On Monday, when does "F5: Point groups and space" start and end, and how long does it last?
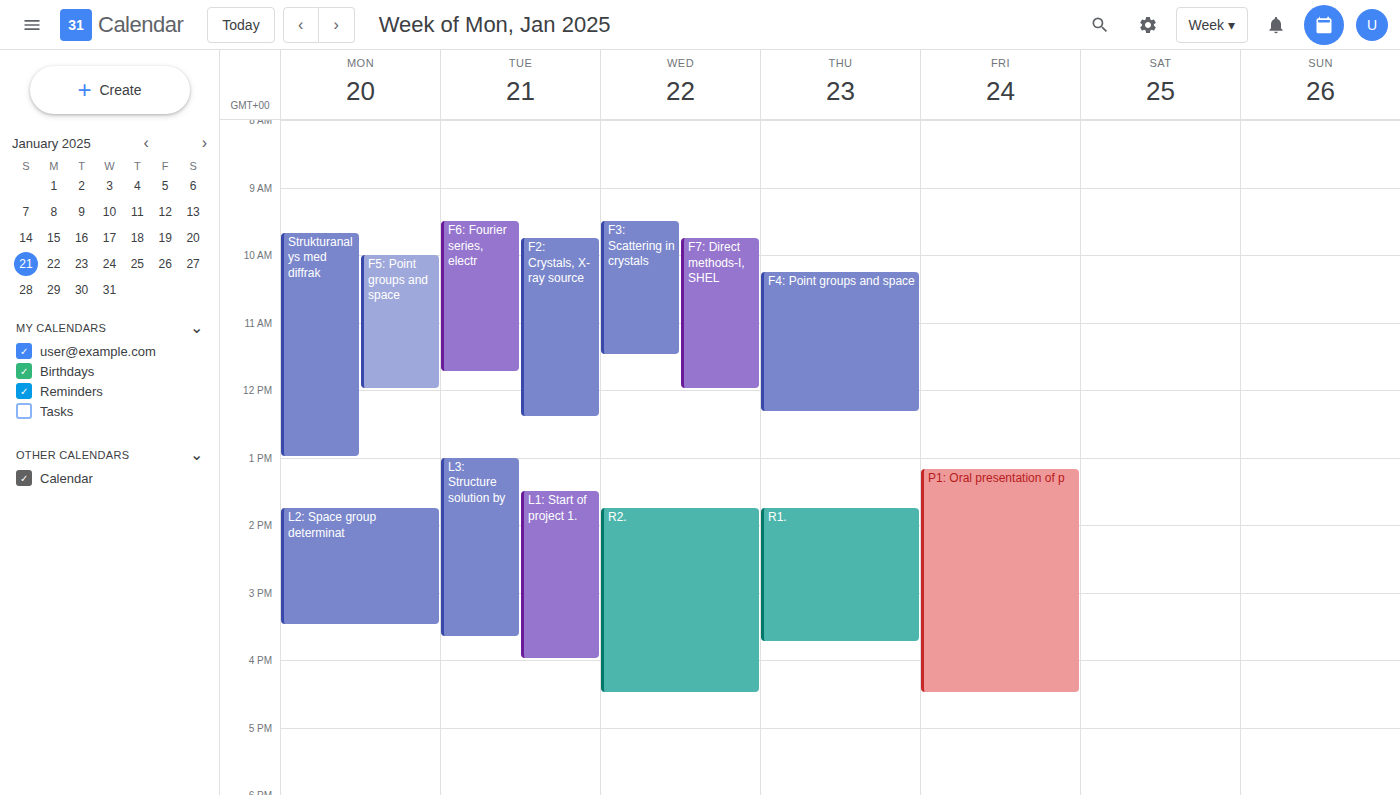
10:00 AM to 12:00 PM, 2 hours